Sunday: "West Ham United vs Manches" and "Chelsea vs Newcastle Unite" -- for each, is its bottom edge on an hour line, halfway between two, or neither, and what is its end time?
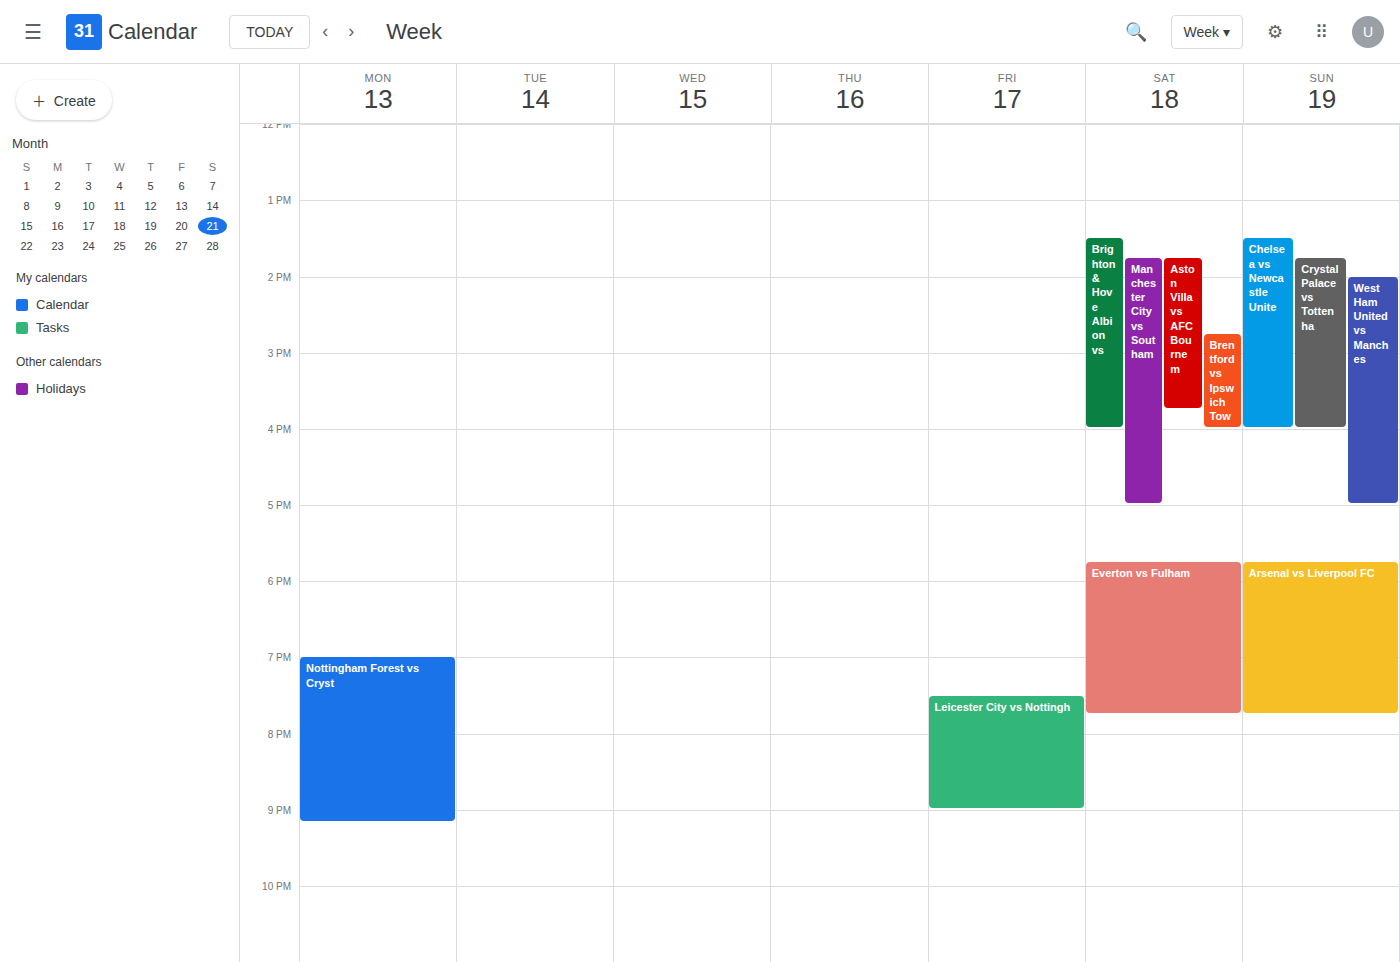
"West Ham United vs Manches": 5:00 PM, exactly on the 5 PM line. "Chelsea vs Newcastle Unite": 4:00 PM, exactly on the 4 PM line.